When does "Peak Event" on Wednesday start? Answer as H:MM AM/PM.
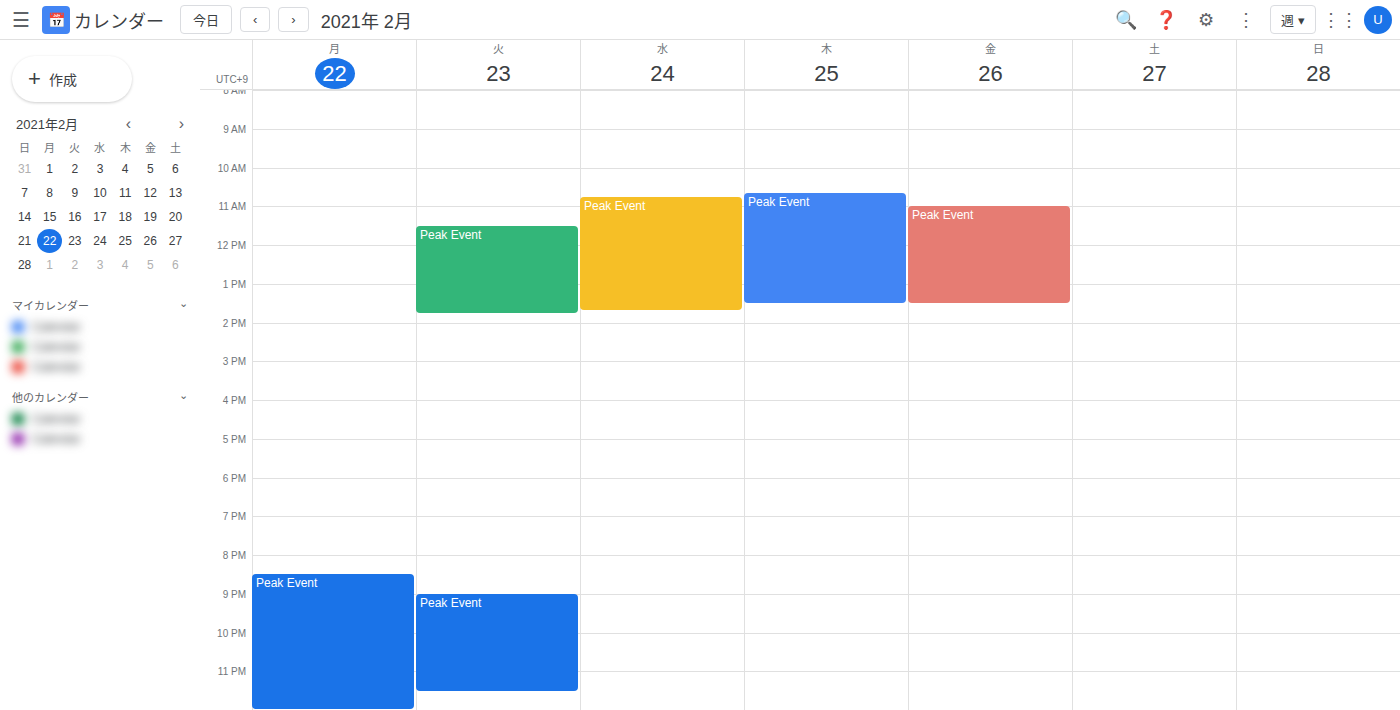
10:45 AM